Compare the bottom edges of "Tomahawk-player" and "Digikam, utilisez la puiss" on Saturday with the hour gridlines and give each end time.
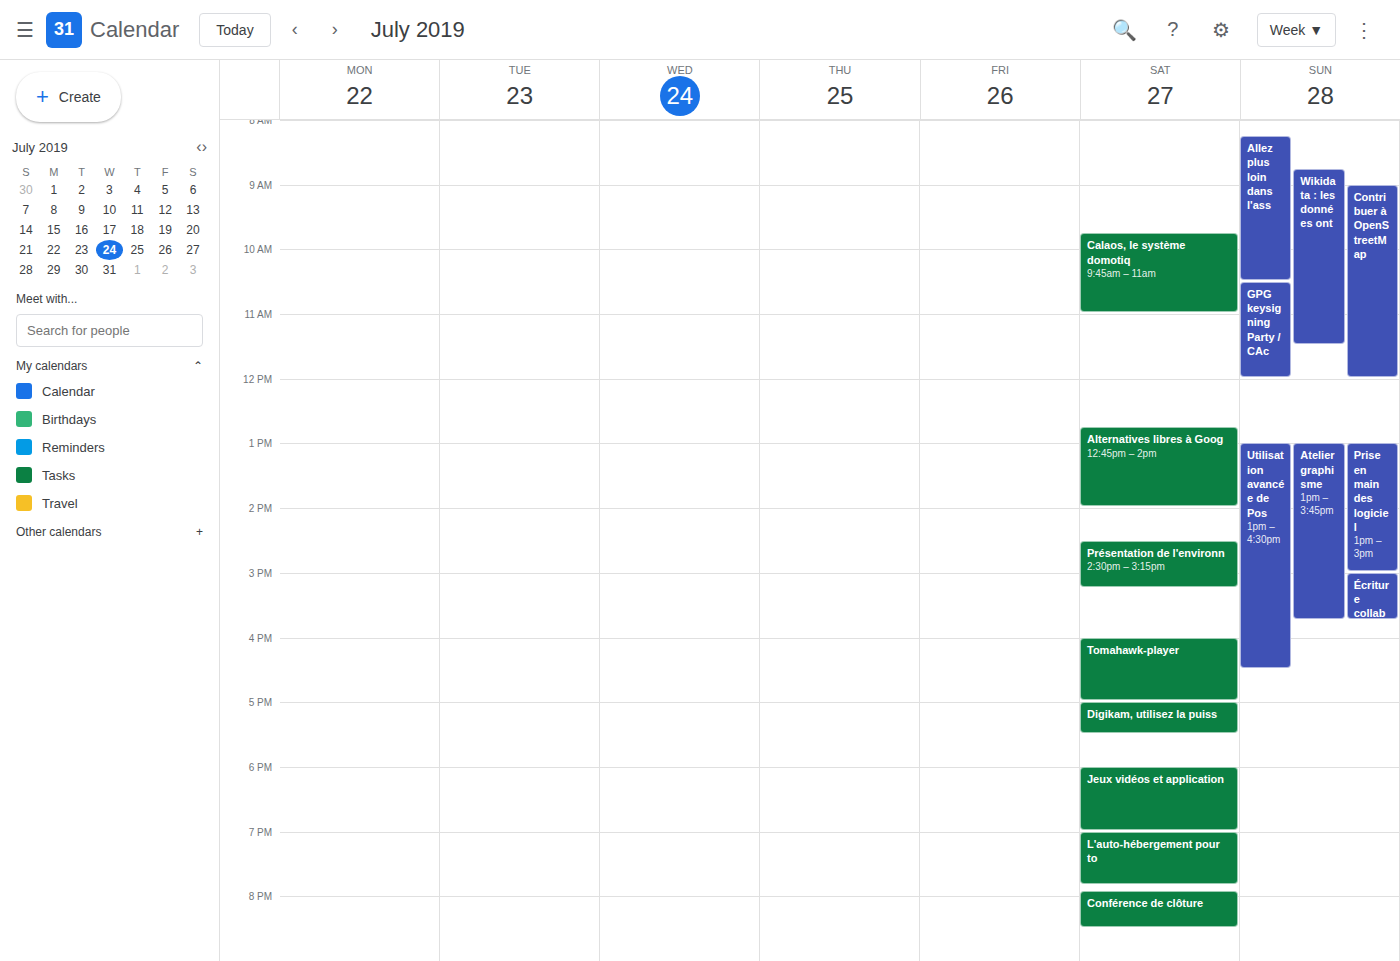
"Tomahawk-player": 5:00 PM, exactly on the 5 PM line. "Digikam, utilisez la puiss": 5:30 PM, halfway between the 5 PM and 6 PM lines.